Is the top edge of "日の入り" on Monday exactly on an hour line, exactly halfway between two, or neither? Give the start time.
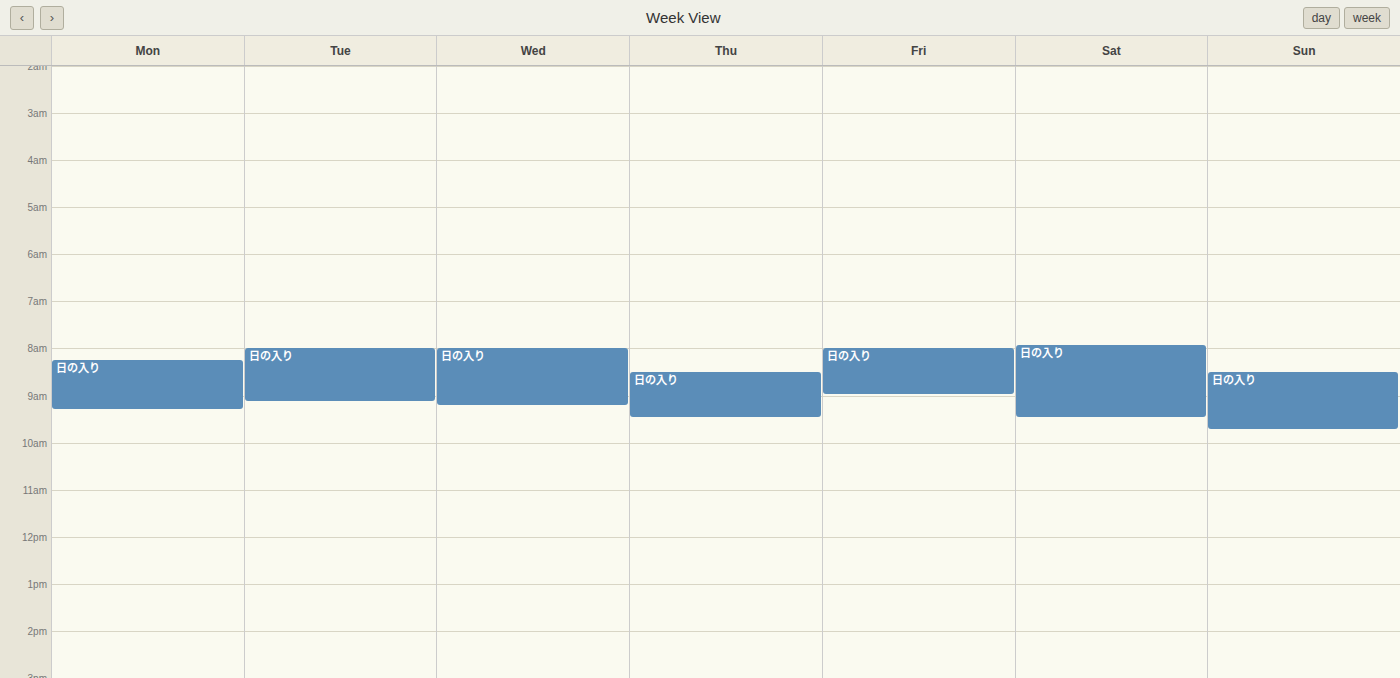
8:15 AM -- neither: a quarter of the way from the 8 AM line to the 9 AM line.